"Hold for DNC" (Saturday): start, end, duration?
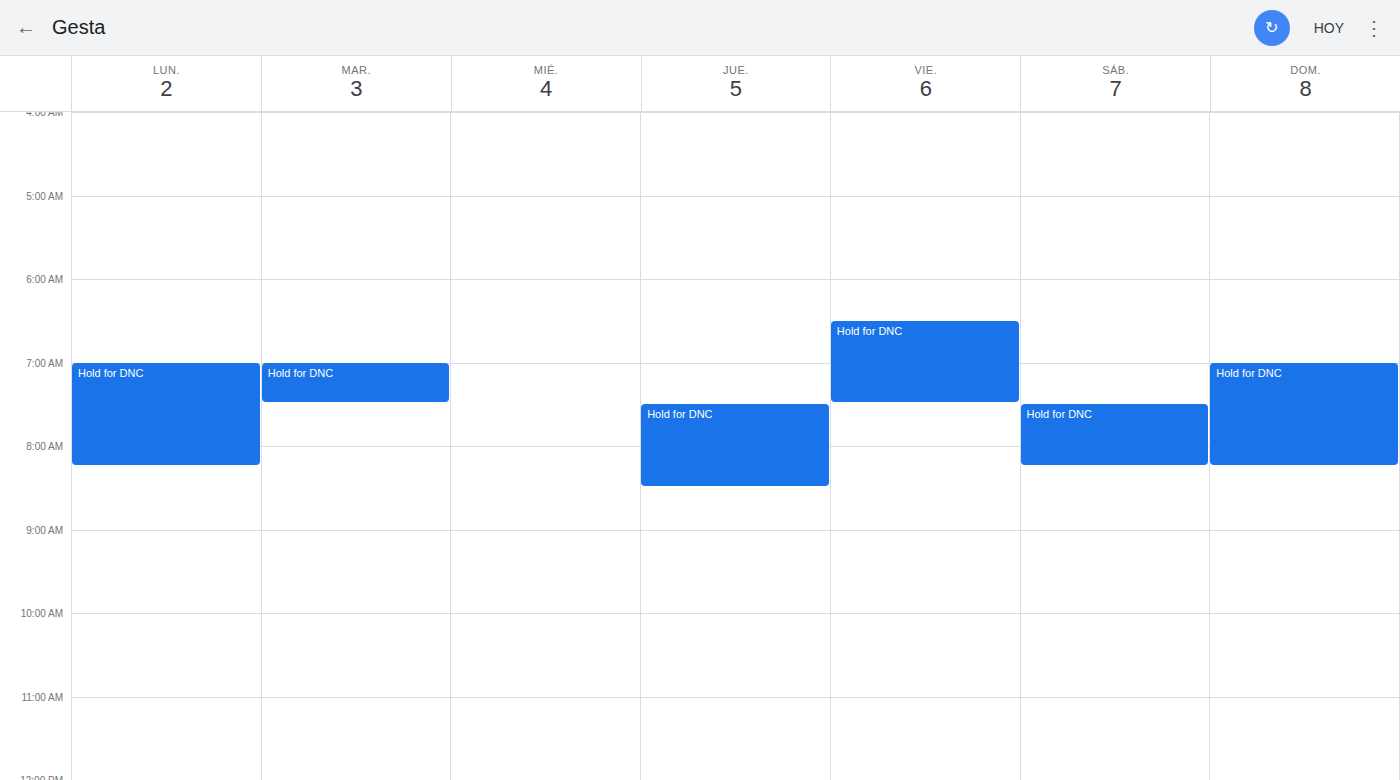
7:30 AM to 8:15 AM, 45 minutes